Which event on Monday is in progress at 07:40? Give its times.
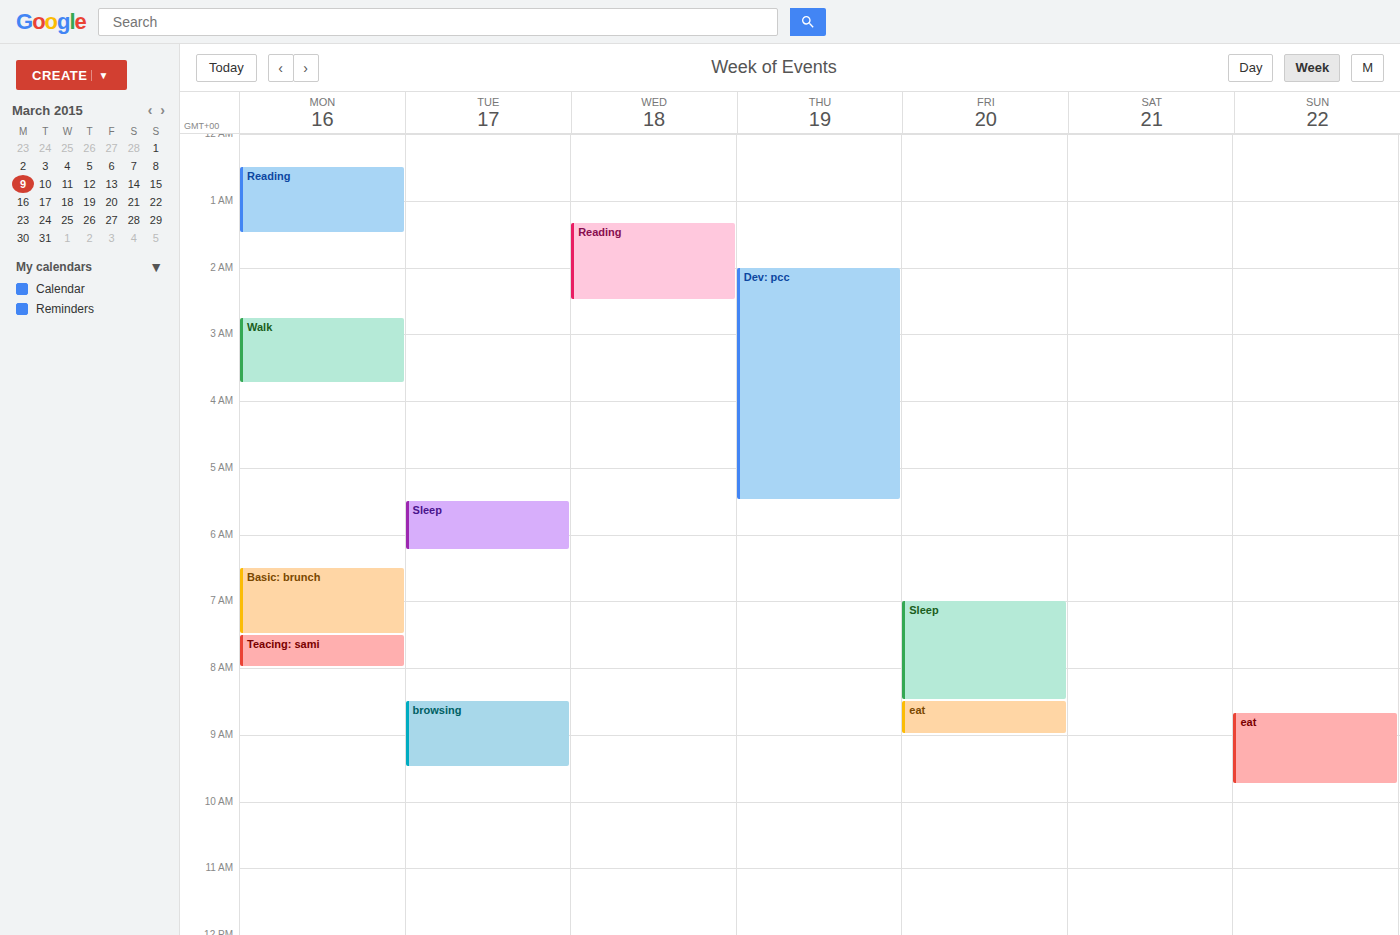
"Teacing: sami", 07:30 to 08:00